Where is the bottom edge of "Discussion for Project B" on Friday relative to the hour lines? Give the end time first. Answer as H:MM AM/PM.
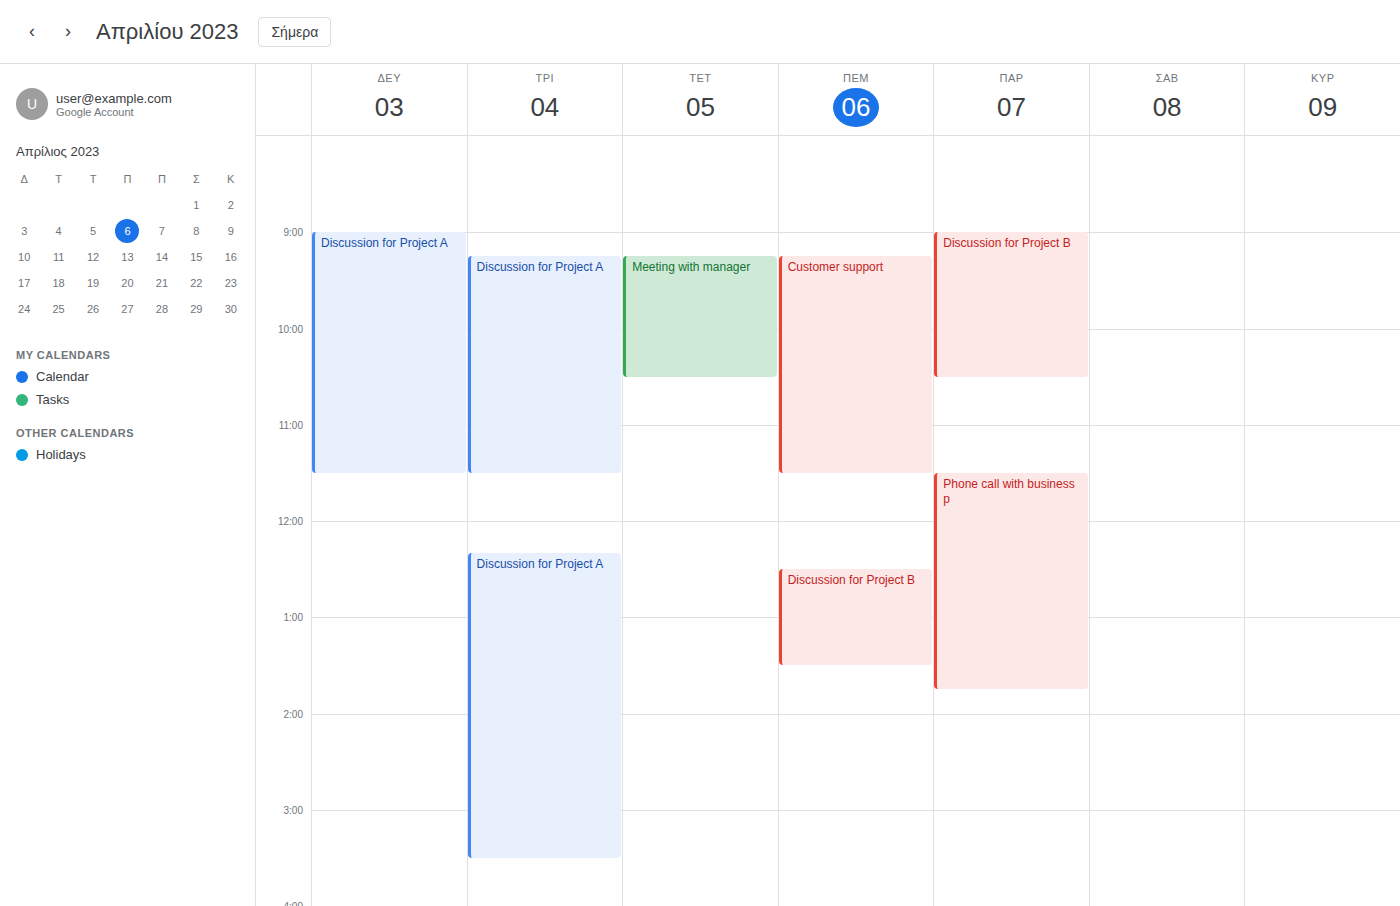
10:30 AM -- halfway between the 10 AM and 11 AM lines.